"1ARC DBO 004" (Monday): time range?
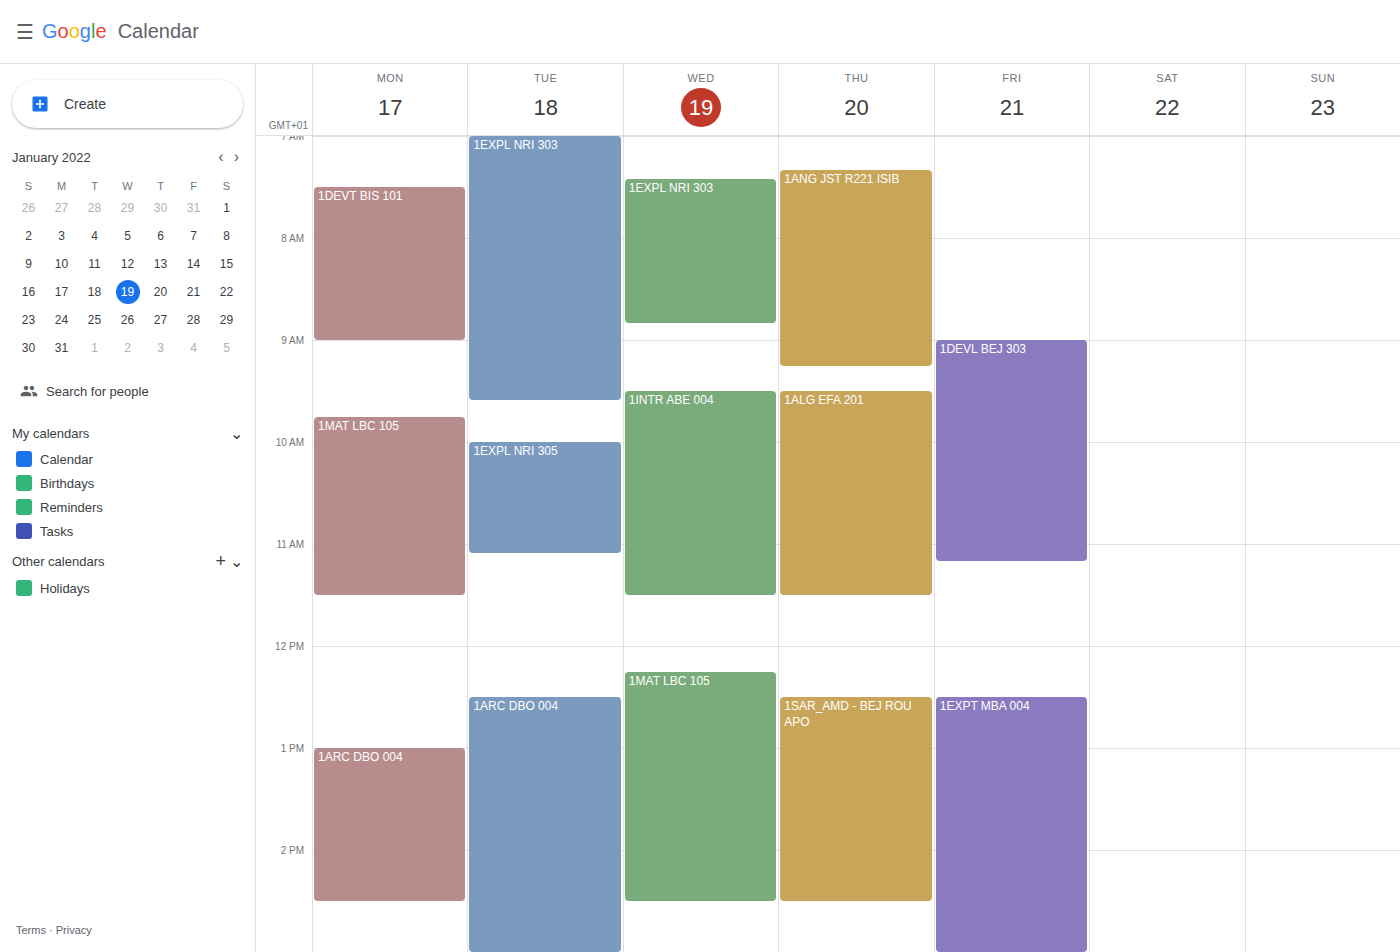
1:00 PM to 2:30 PM